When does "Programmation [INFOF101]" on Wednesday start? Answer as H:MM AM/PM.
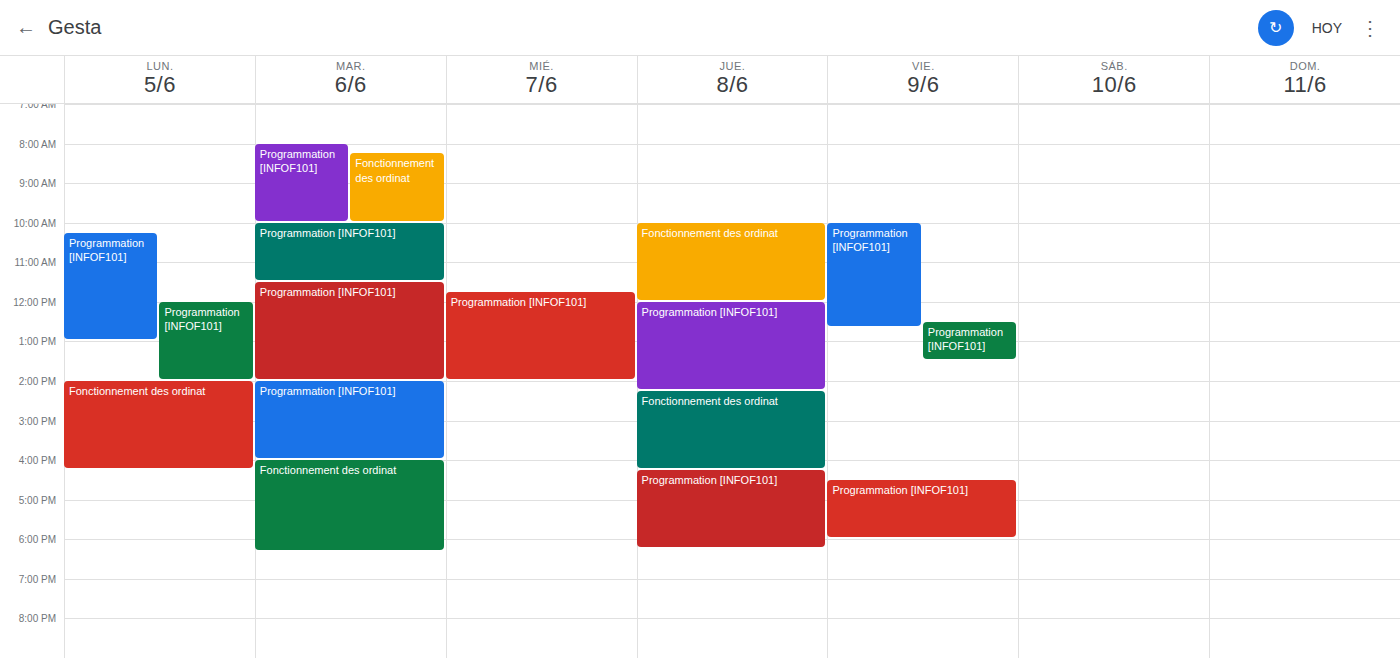
11:45 AM